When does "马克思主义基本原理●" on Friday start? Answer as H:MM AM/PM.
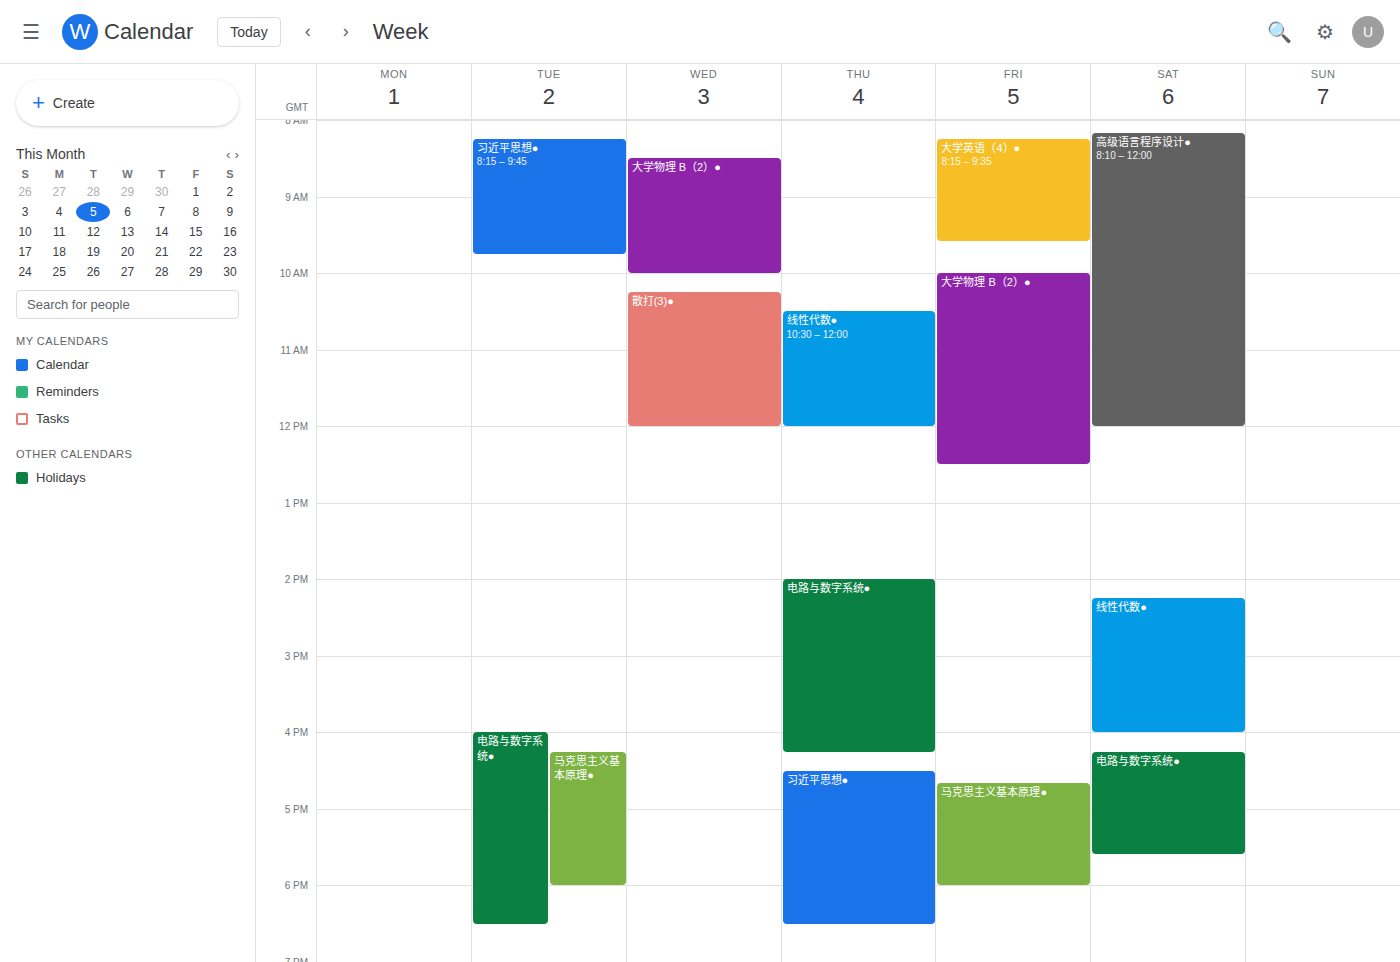
4:40 PM